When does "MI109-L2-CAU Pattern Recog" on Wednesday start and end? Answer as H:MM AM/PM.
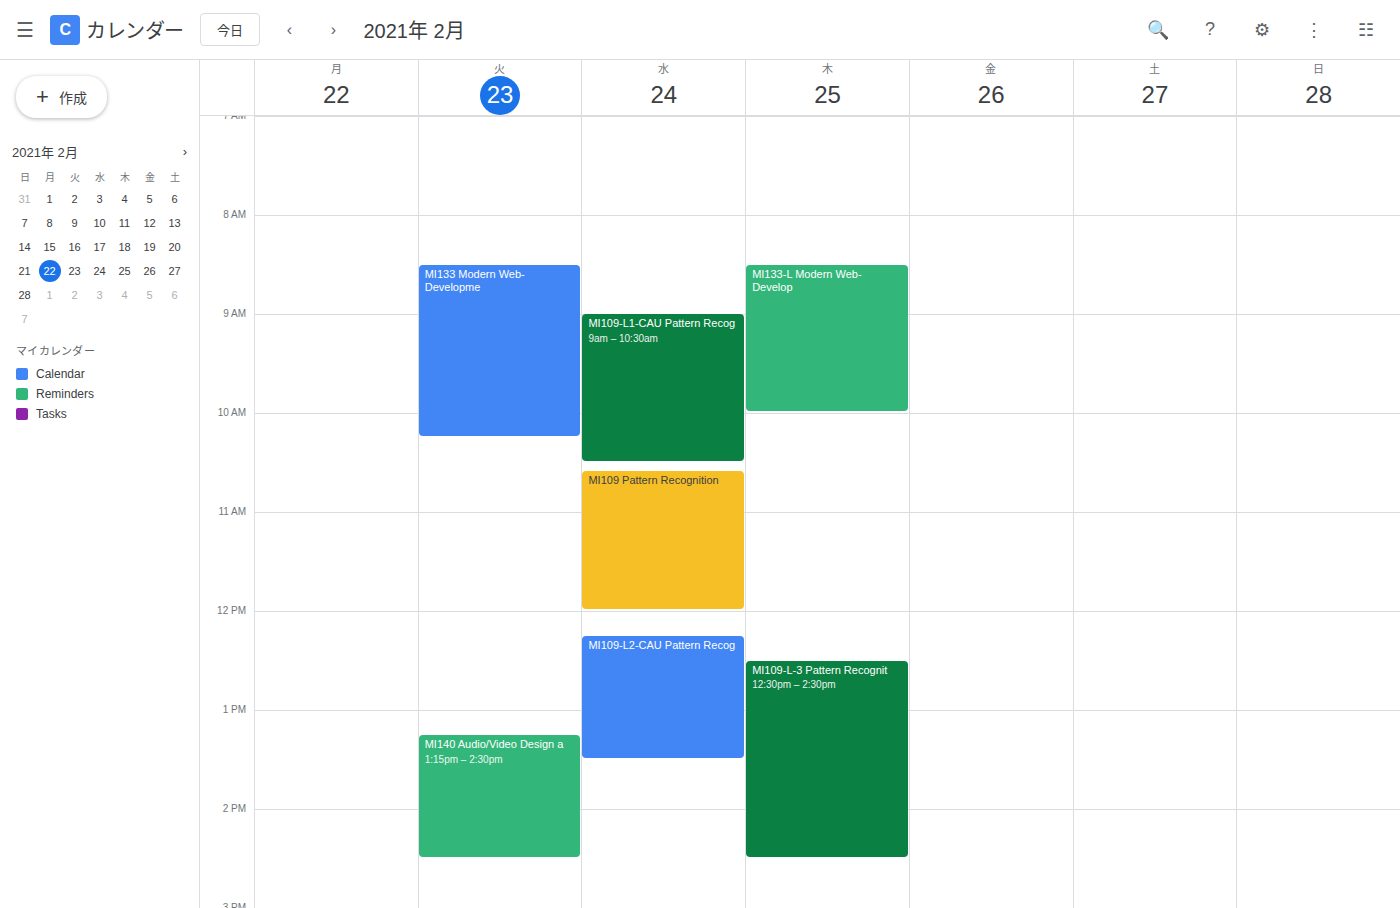
12:15 PM to 1:30 PM